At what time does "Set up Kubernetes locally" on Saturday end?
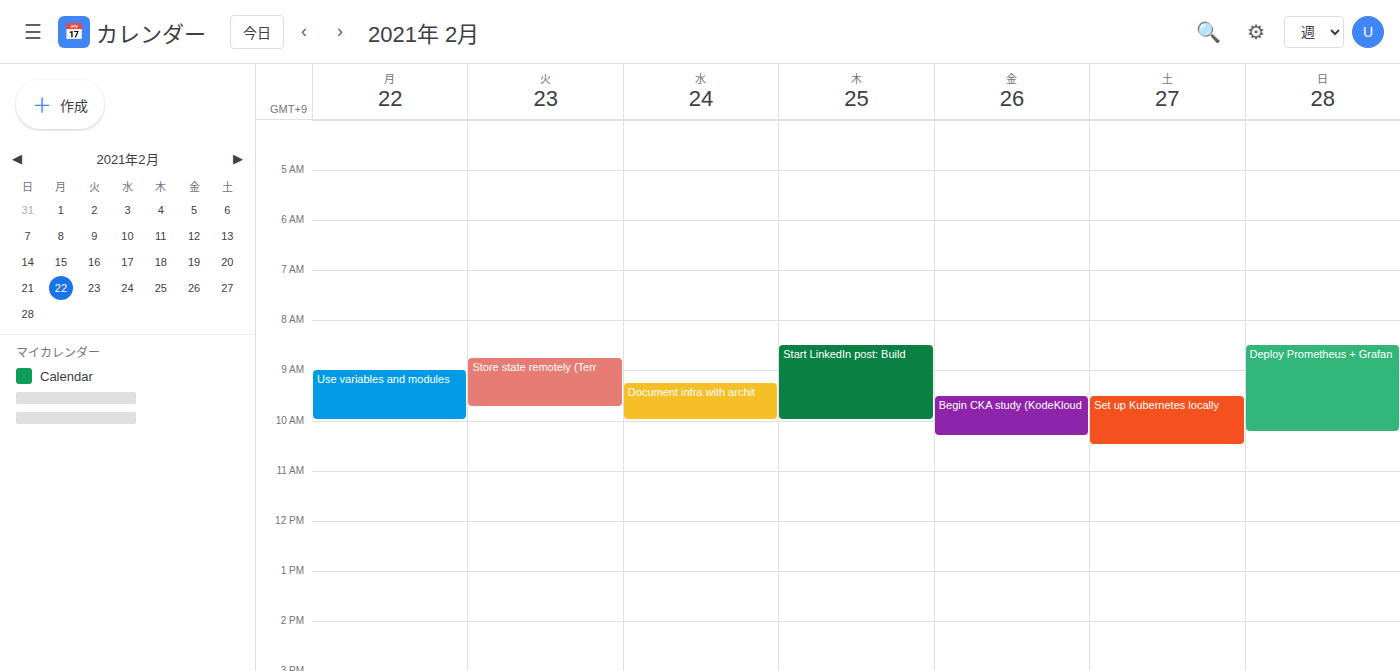
10:30